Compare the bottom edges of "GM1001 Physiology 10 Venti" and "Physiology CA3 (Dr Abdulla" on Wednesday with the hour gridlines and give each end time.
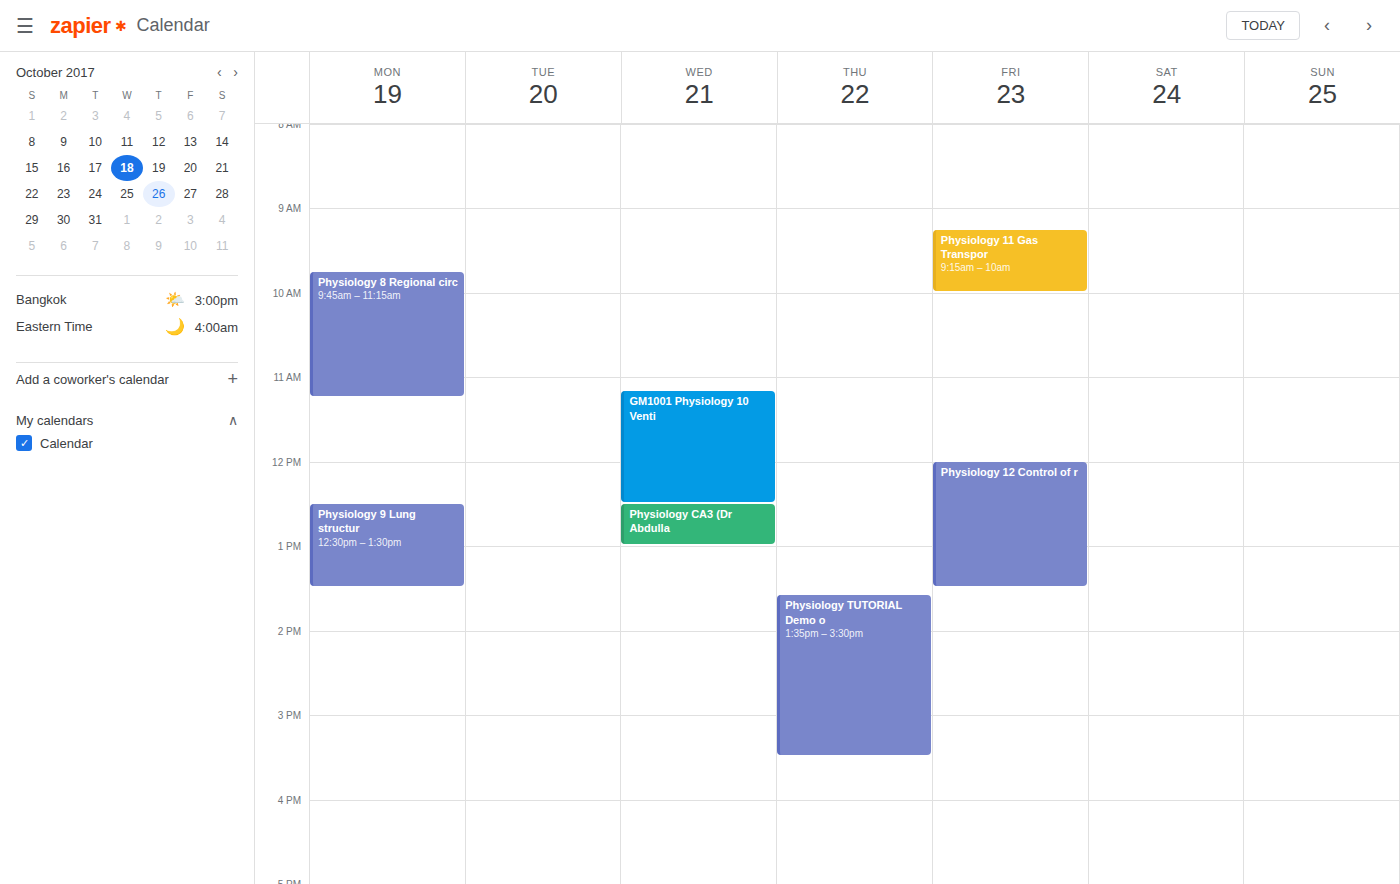
"GM1001 Physiology 10 Venti": 12:30 PM, halfway between the 12 PM and 1 PM lines. "Physiology CA3 (Dr Abdulla": 1:00 PM, exactly on the 1 PM line.